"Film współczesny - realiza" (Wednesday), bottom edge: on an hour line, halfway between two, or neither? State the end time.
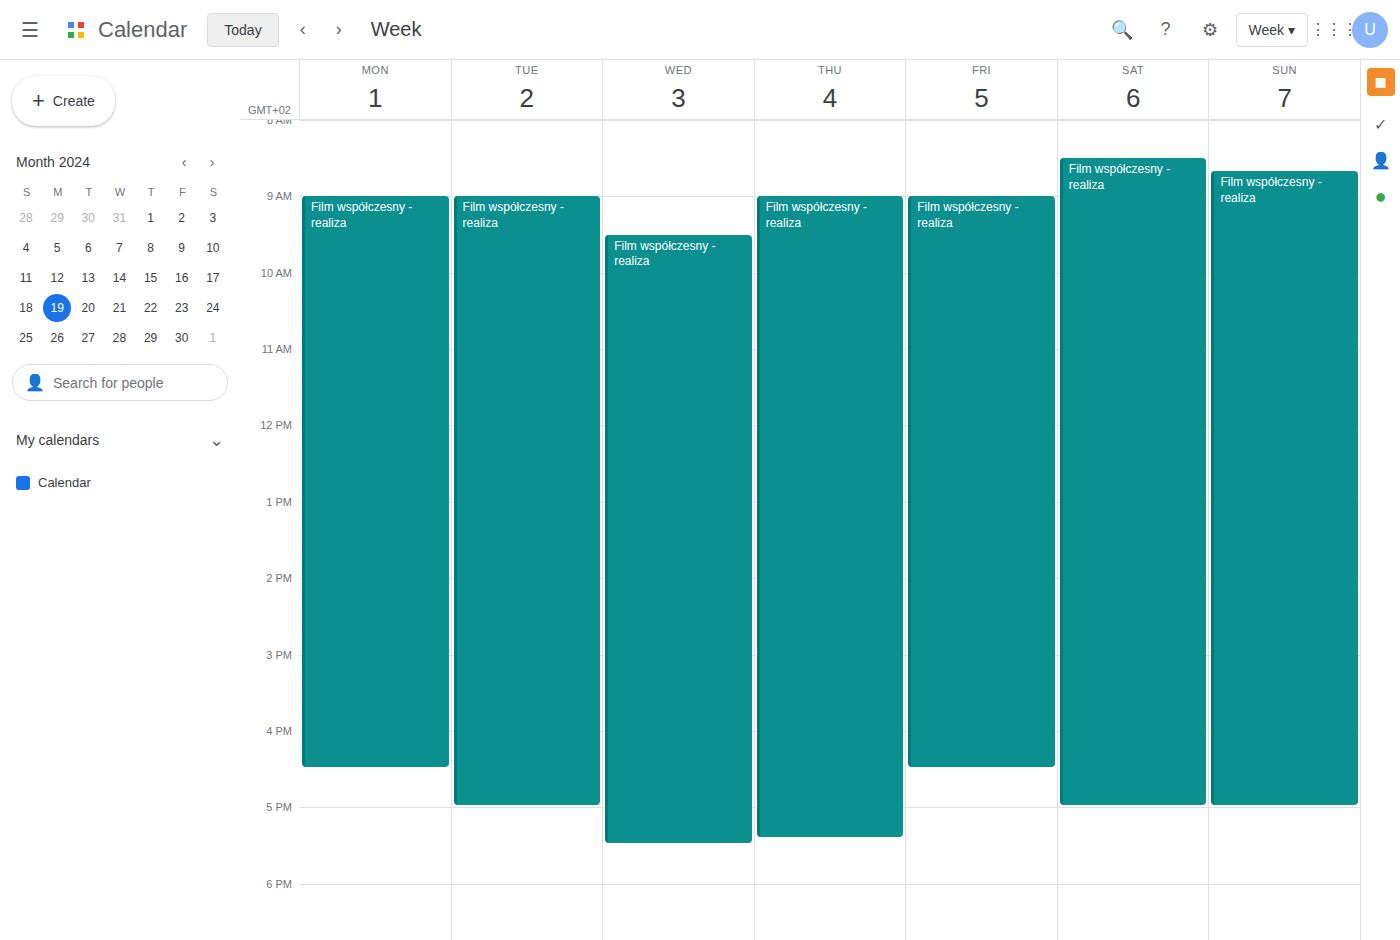
5:30 PM -- halfway between the 5 PM and 6 PM lines.